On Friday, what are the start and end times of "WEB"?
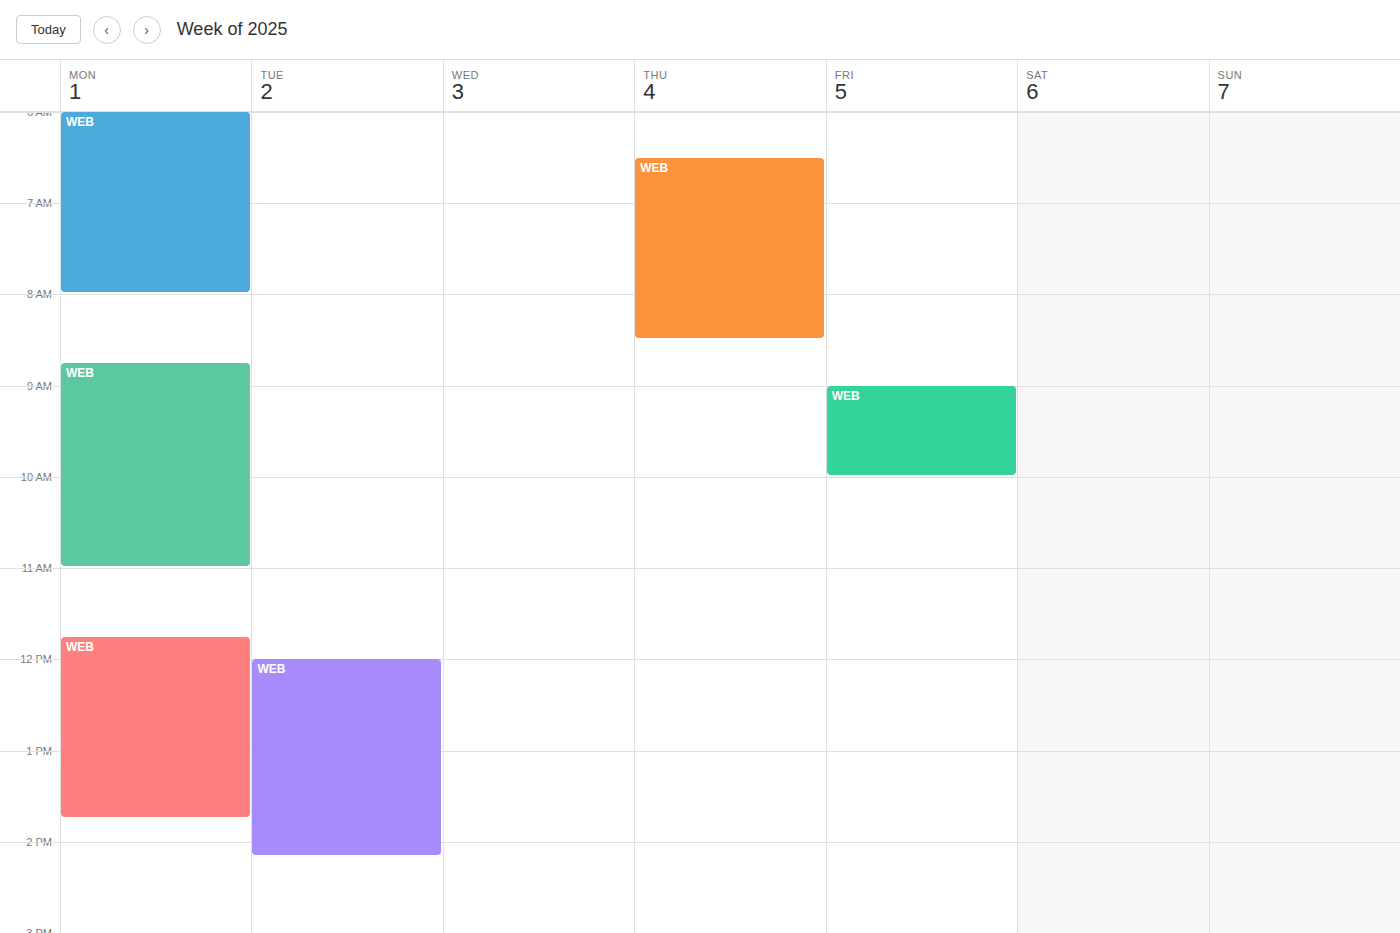
9:00 AM to 10:00 AM